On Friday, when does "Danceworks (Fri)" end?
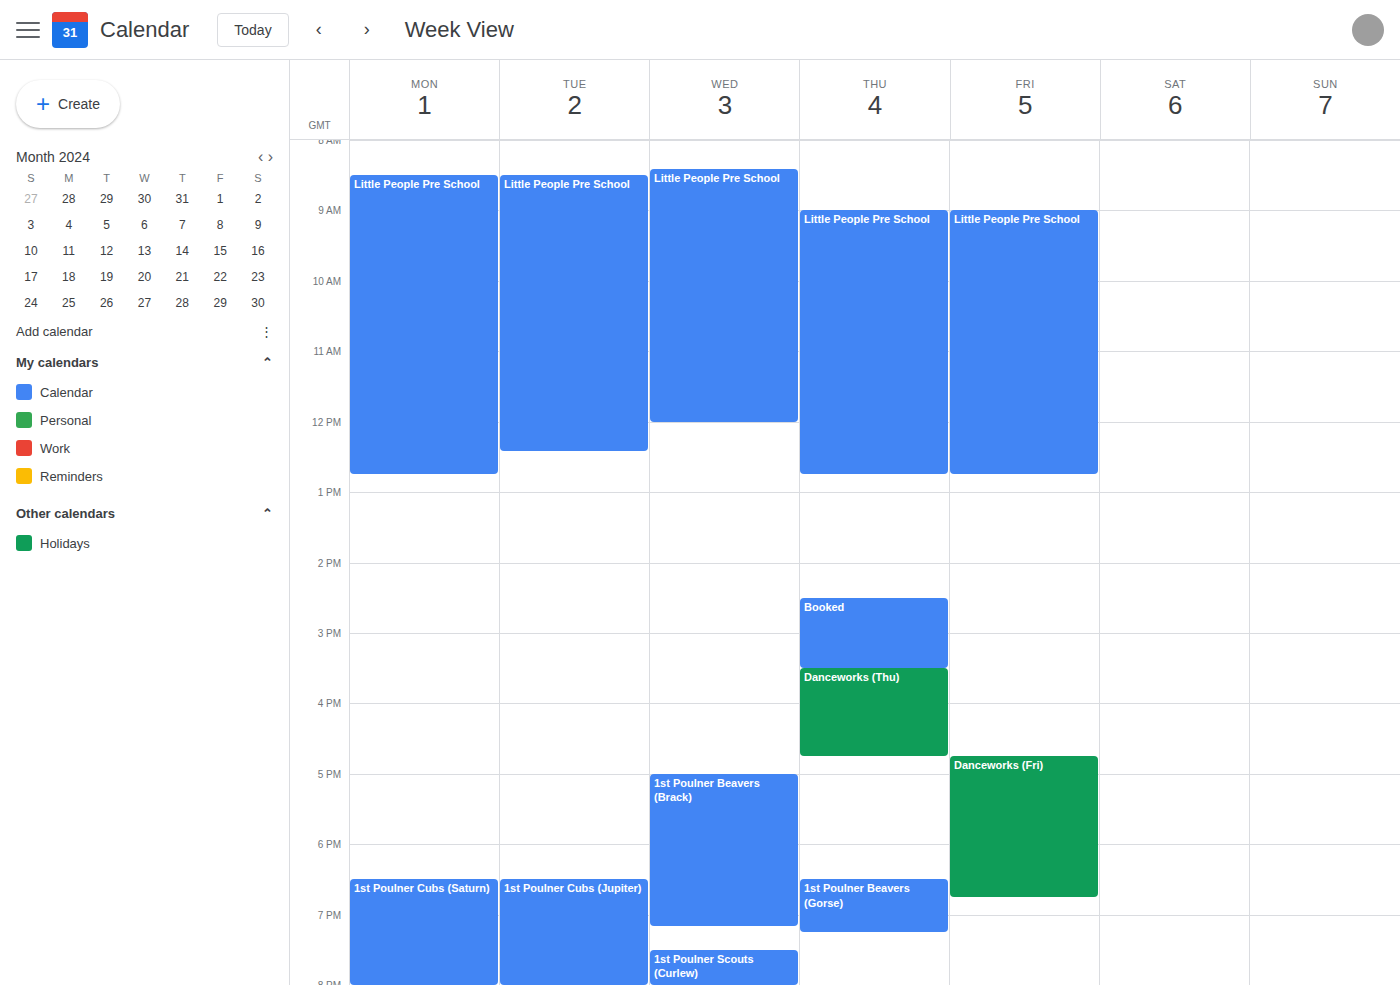
6:45 PM